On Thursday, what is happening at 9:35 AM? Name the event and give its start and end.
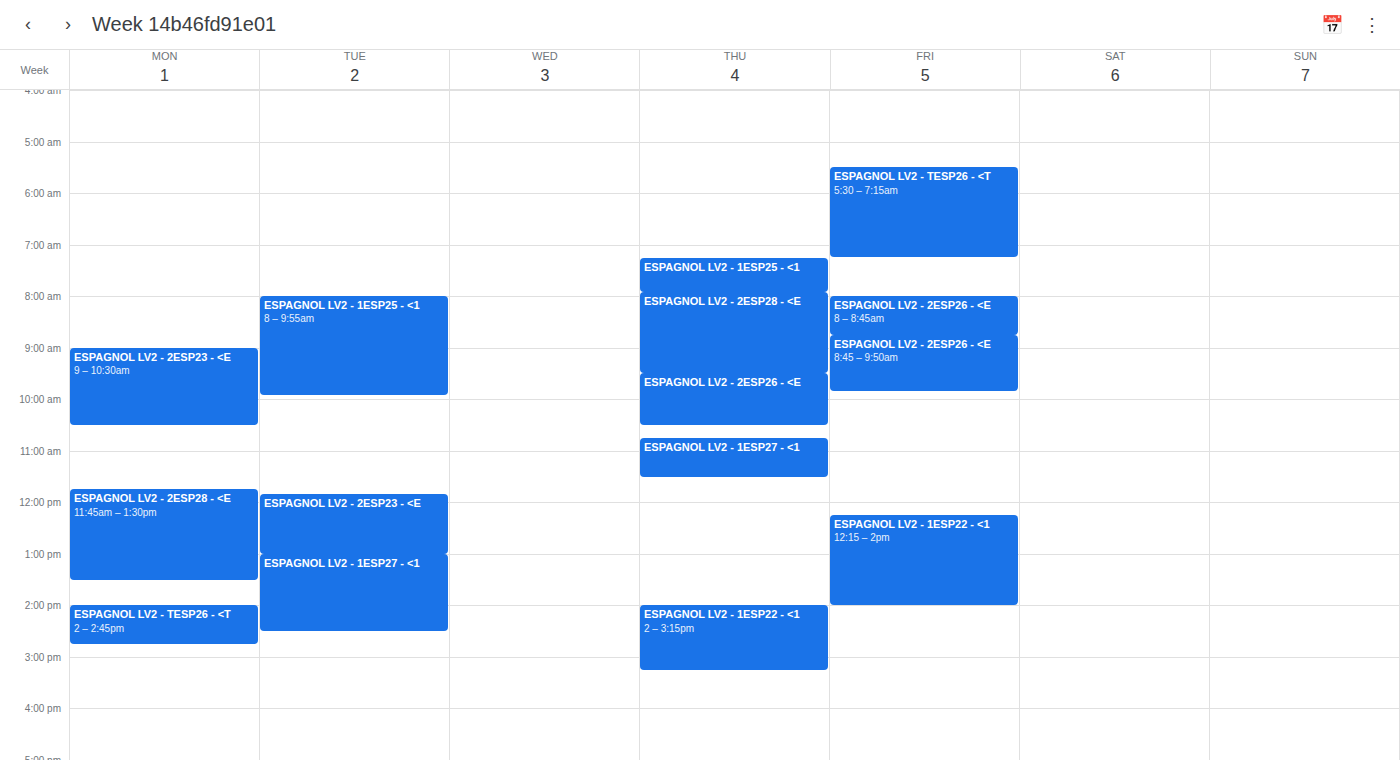
"ESPAGNOL LV2 - 2ESP26 - <E", 9:30 AM to 10:30 AM